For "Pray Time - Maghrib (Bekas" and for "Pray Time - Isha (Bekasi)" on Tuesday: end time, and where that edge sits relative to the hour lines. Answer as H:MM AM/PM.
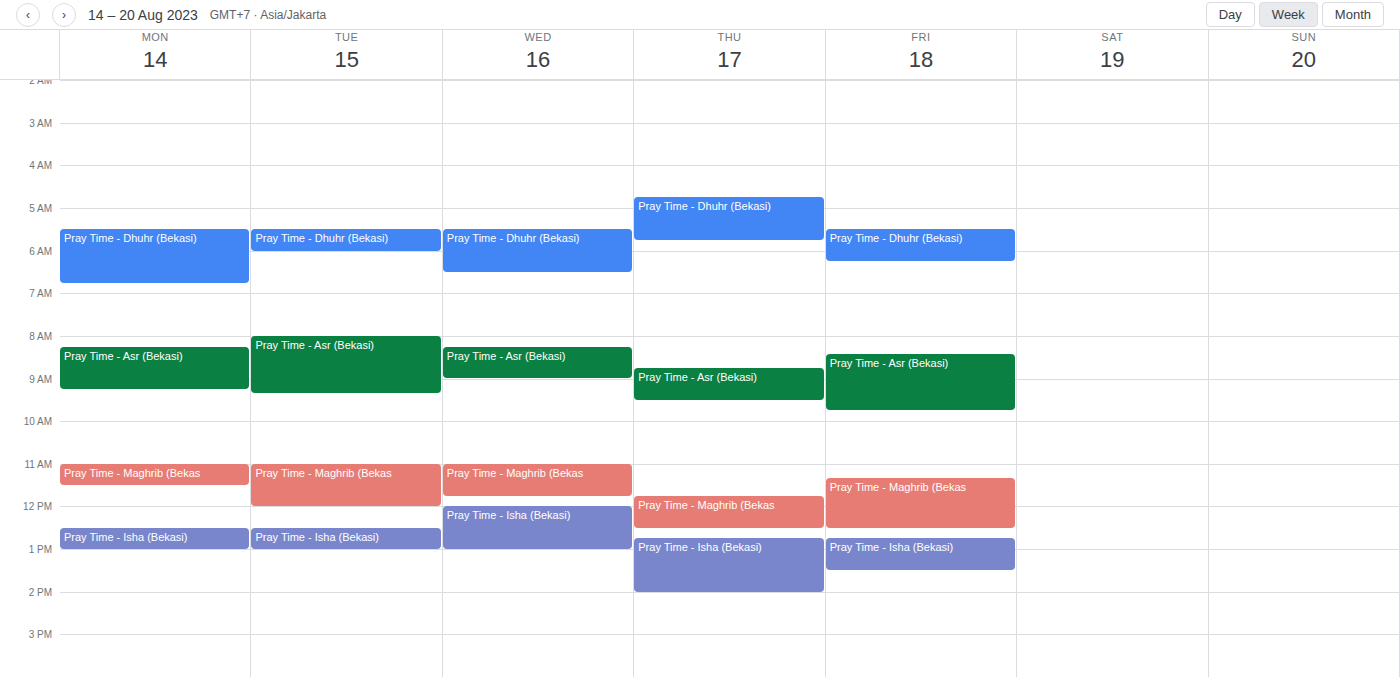
"Pray Time - Maghrib (Bekas": 12:00 PM, exactly on the 12 PM line. "Pray Time - Isha (Bekasi)": 1:00 PM, exactly on the 1 PM line.